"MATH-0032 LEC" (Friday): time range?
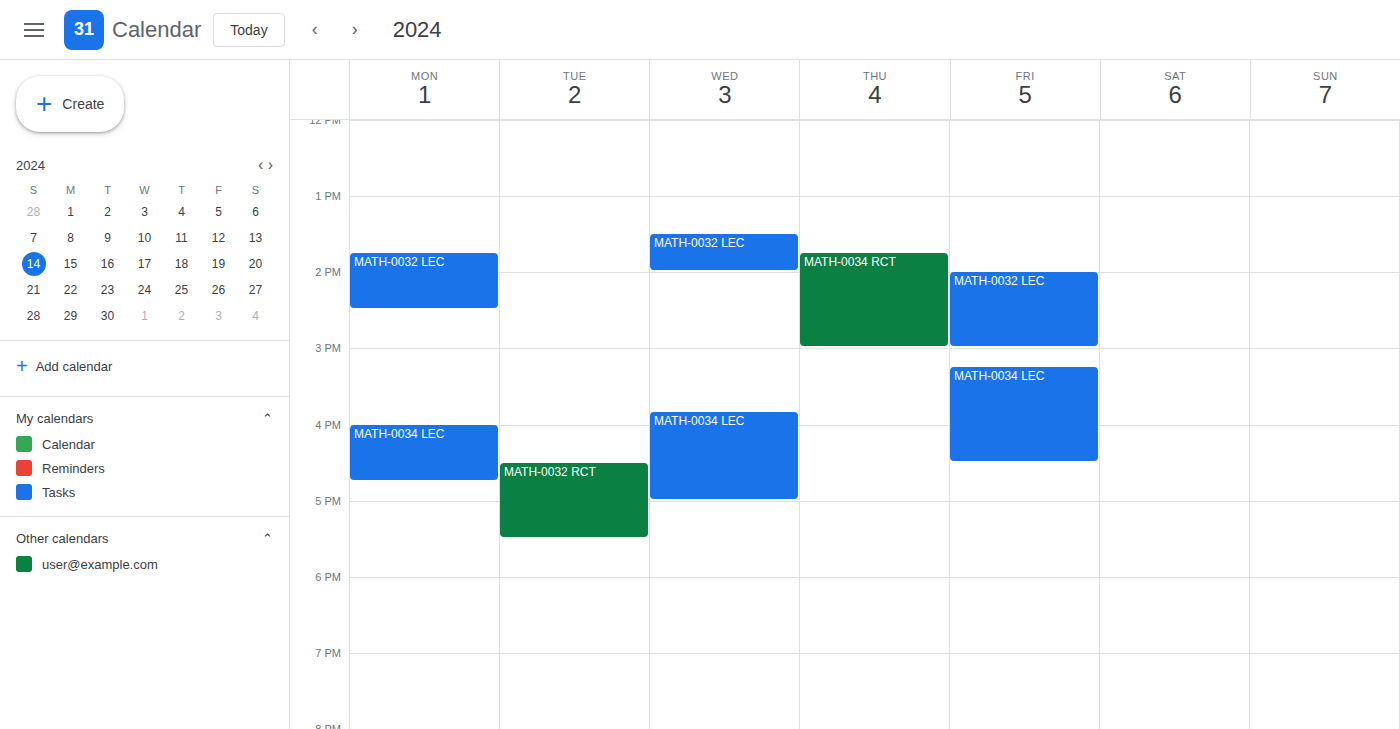
2:00 PM to 3:00 PM